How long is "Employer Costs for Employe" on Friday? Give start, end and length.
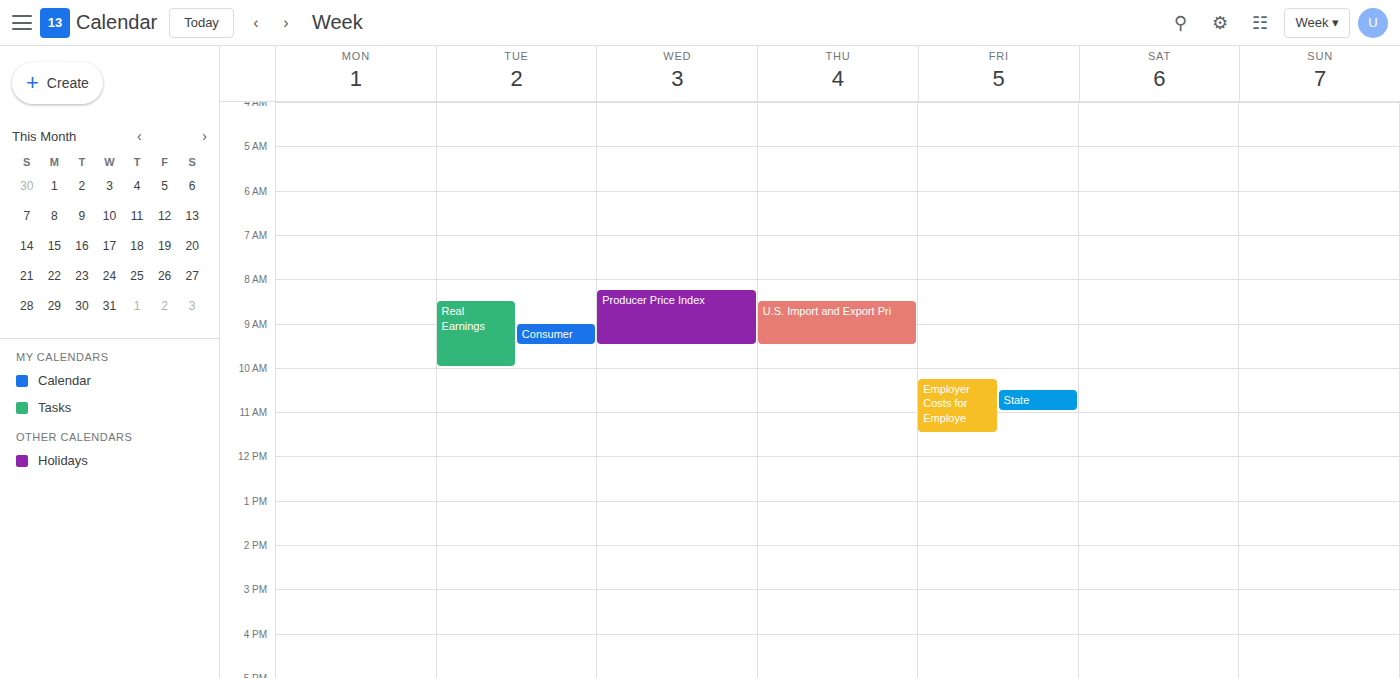
10:15 AM to 11:30 AM, 1 hour 15 minutes